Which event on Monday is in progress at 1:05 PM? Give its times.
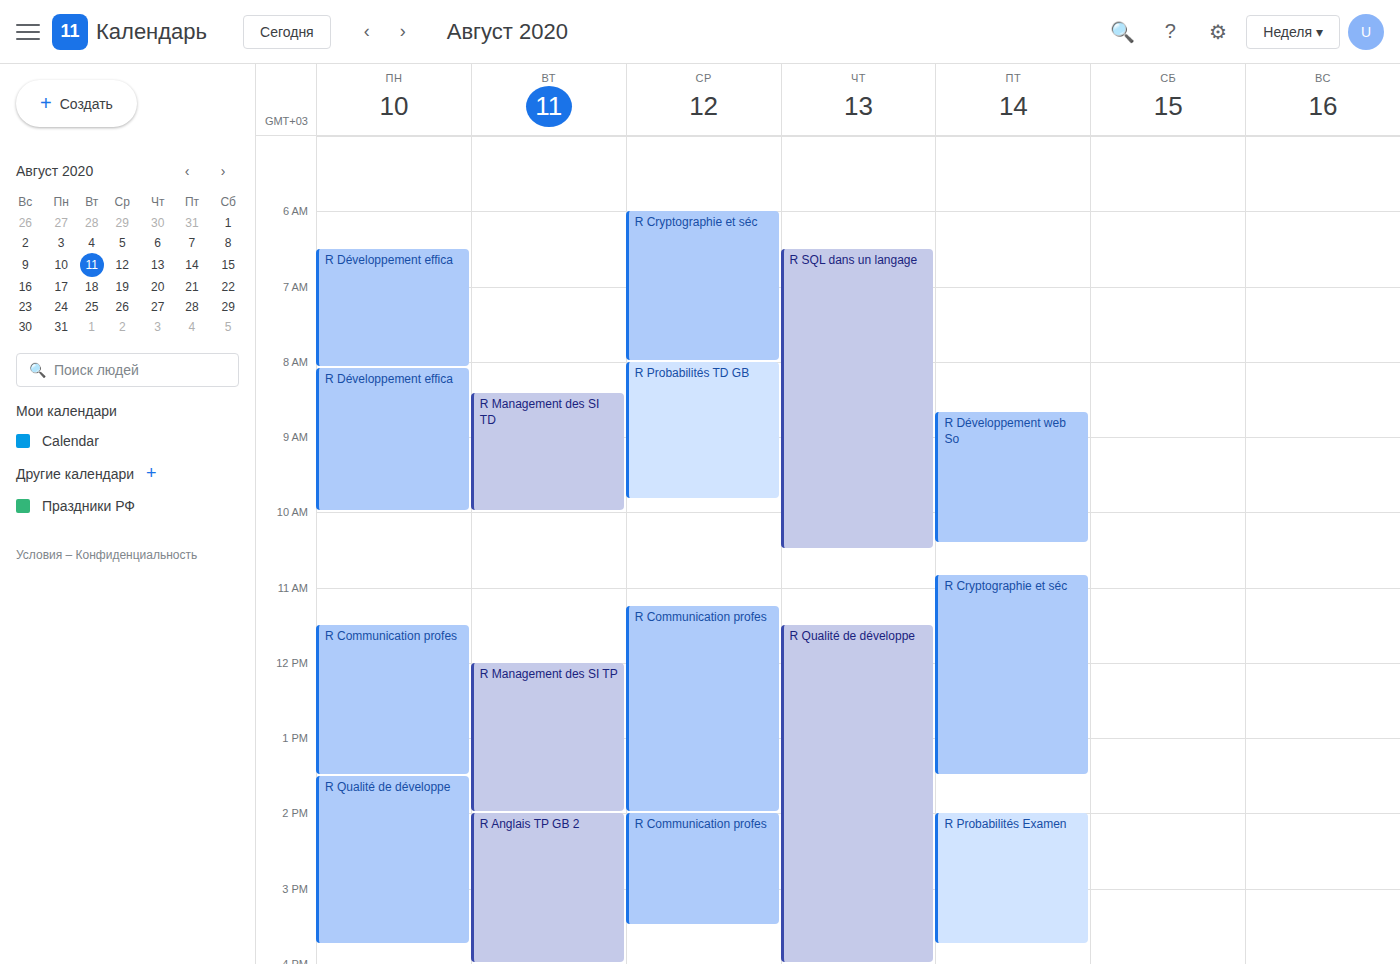
"R Communication profes", 11:30 AM to 1:30 PM